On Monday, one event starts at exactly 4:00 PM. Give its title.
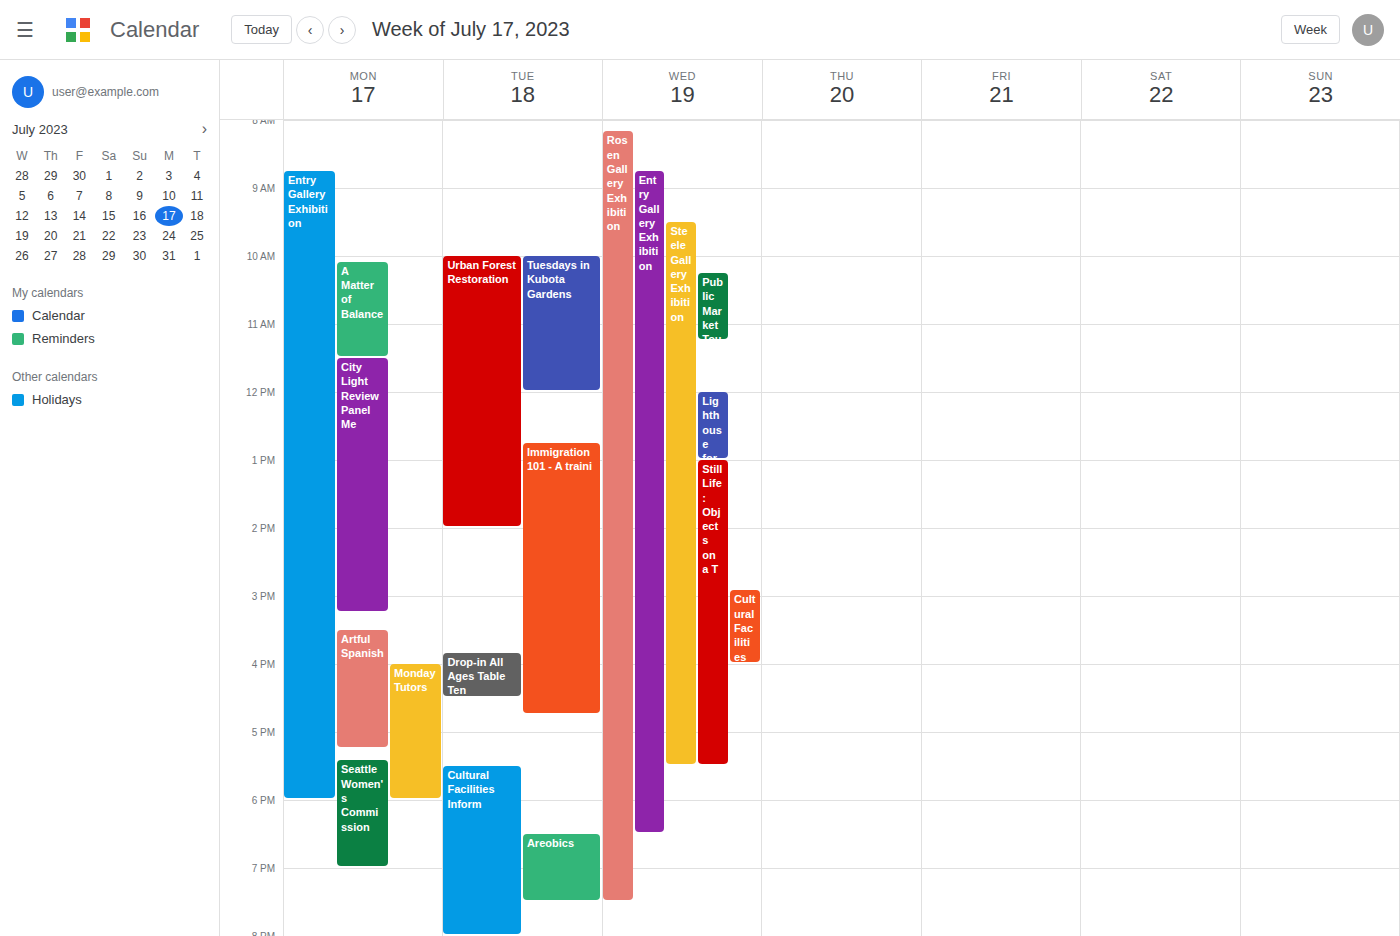
"Monday Tutors"